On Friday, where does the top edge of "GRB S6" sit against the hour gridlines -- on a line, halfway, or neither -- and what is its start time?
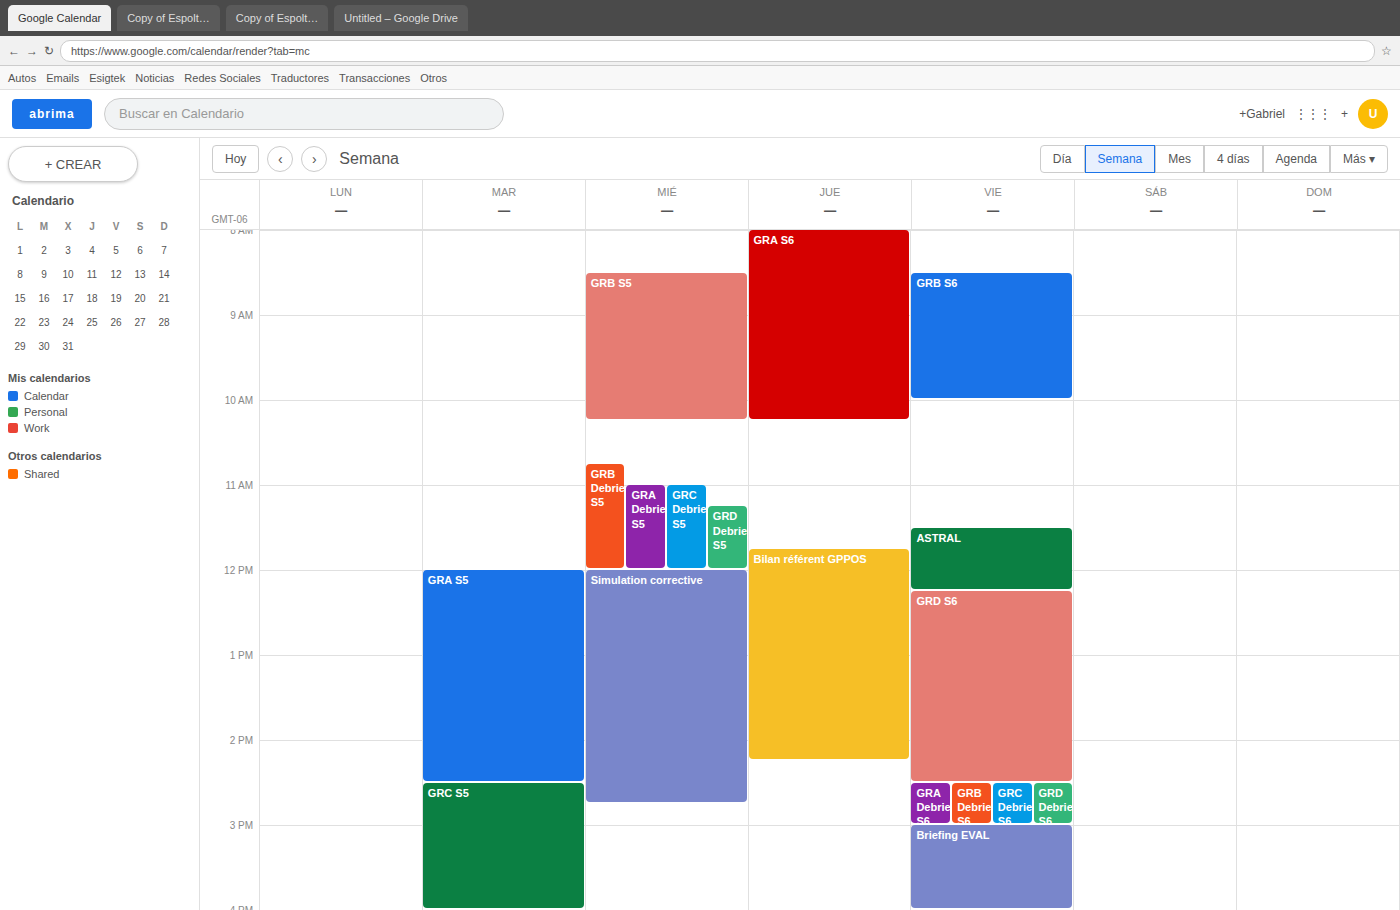
8:30 AM -- halfway between the 8 AM and 9 AM lines.